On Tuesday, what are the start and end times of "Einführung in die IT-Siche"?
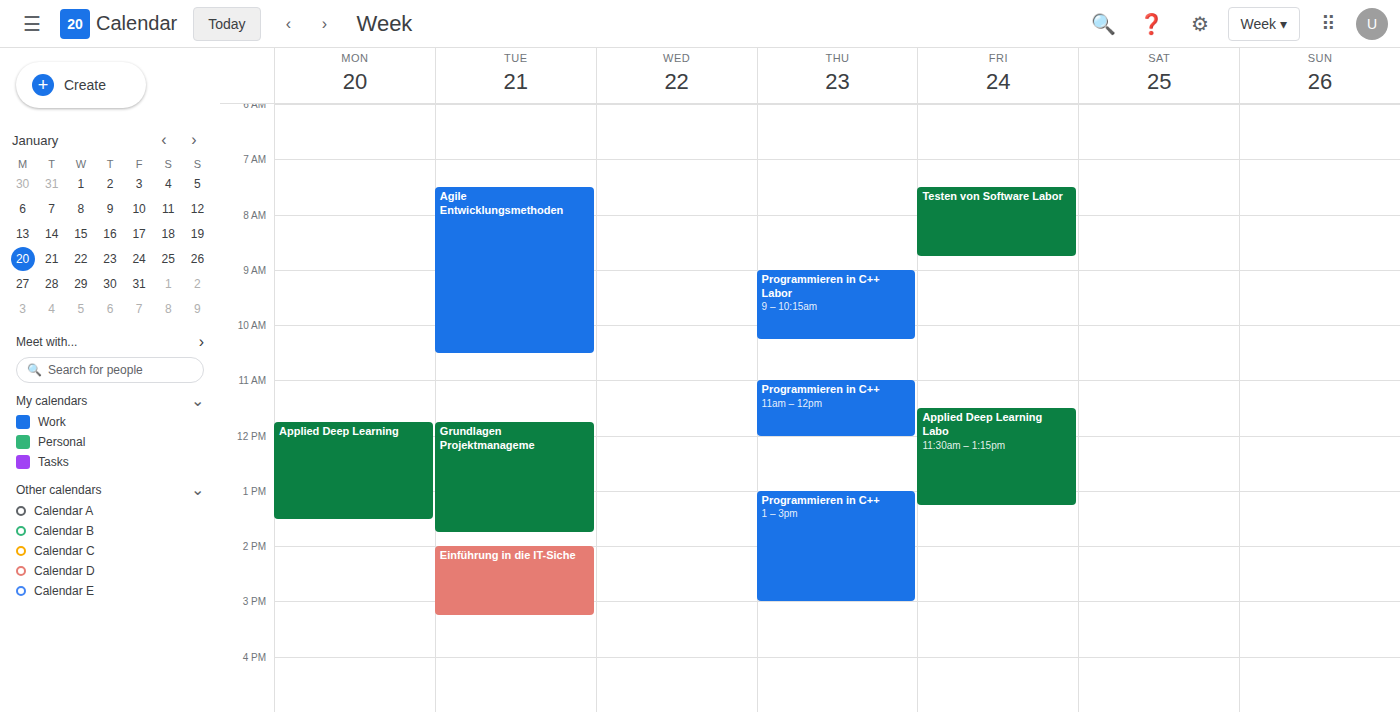
2:00 PM to 3:15 PM